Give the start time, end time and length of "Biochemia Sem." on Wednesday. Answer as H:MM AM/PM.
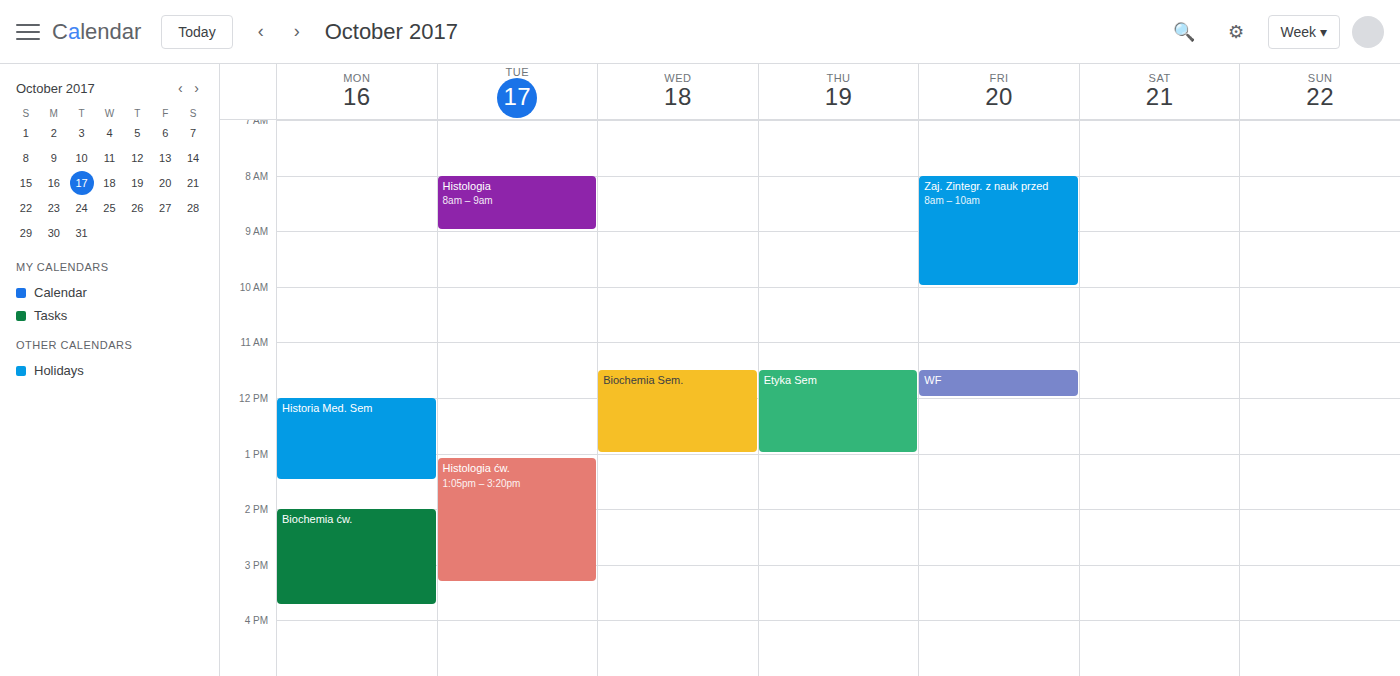
11:30 AM to 1:00 PM, 1 hour 30 minutes